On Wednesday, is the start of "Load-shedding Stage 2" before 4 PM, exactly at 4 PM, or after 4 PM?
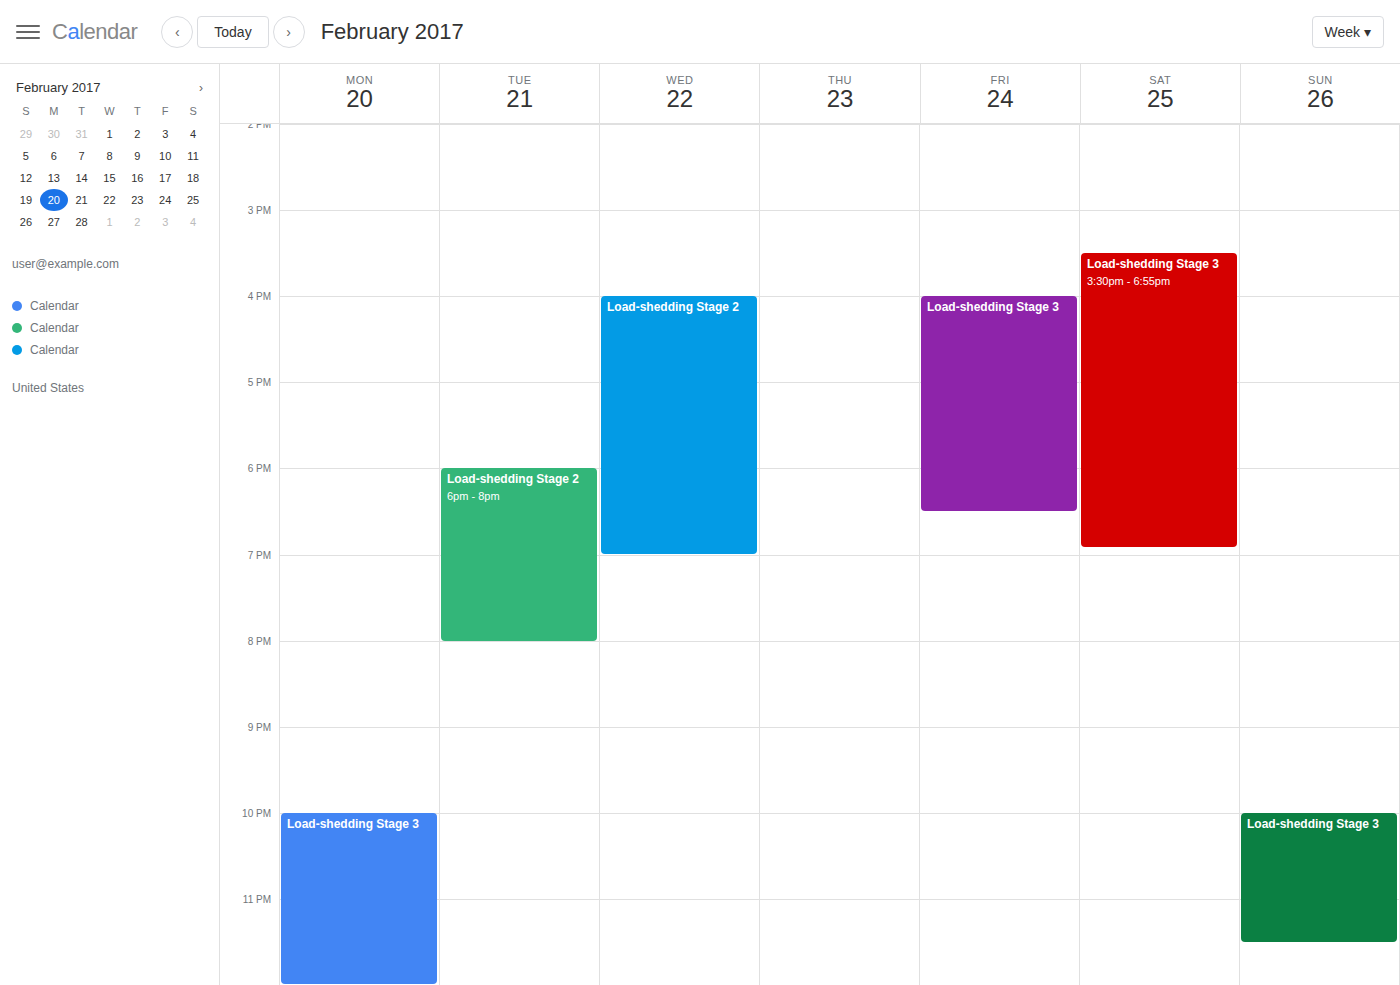
4:00 PM -- exactly at 4 PM, on the 4 PM line.